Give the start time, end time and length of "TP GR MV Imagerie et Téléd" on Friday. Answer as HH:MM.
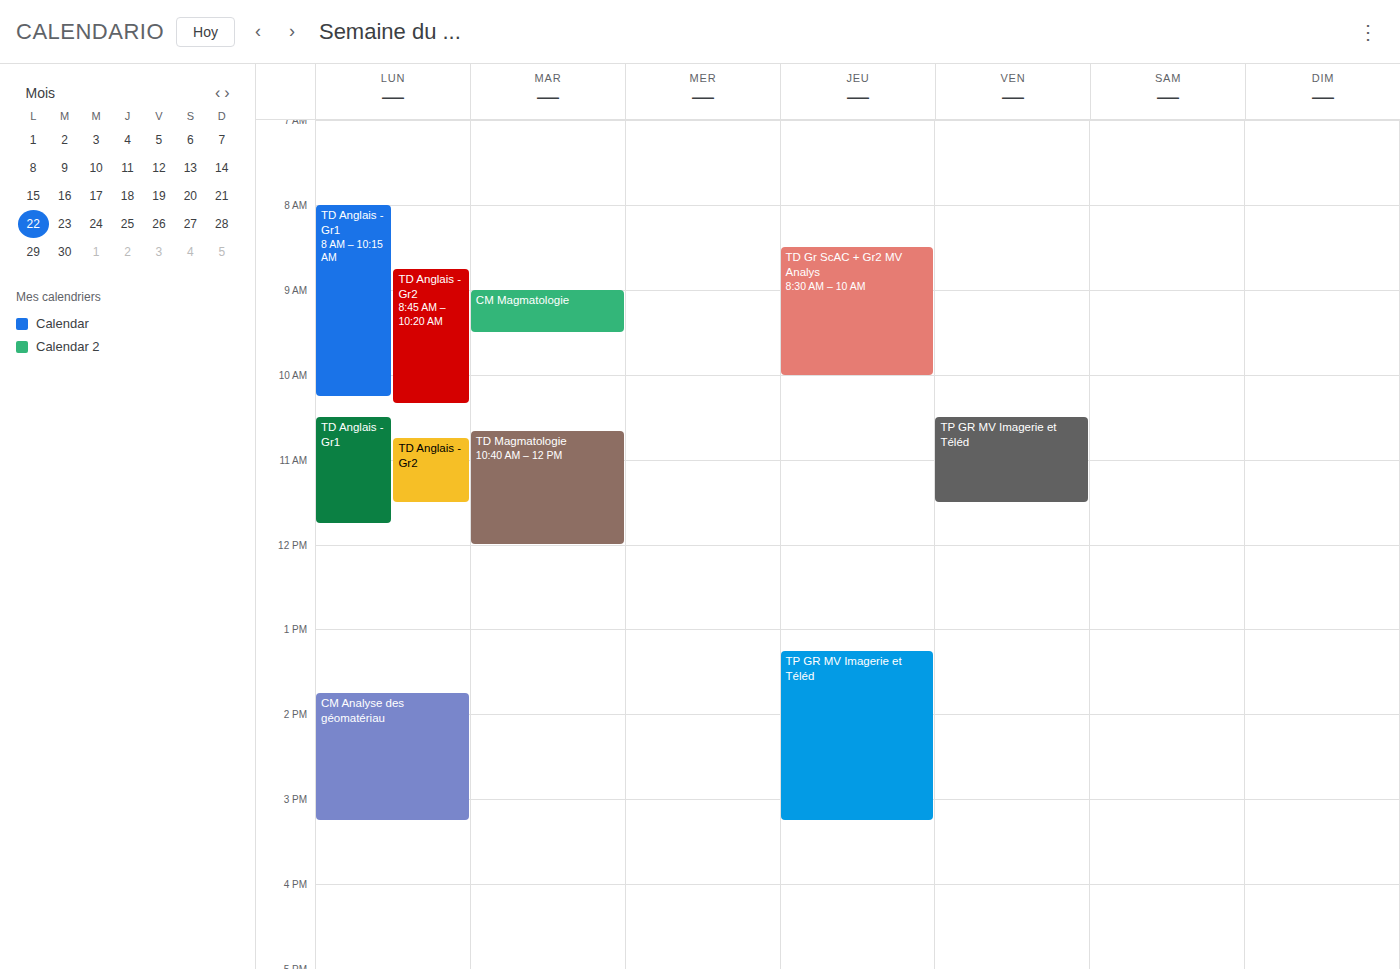
10:30 to 11:30, 1 hour